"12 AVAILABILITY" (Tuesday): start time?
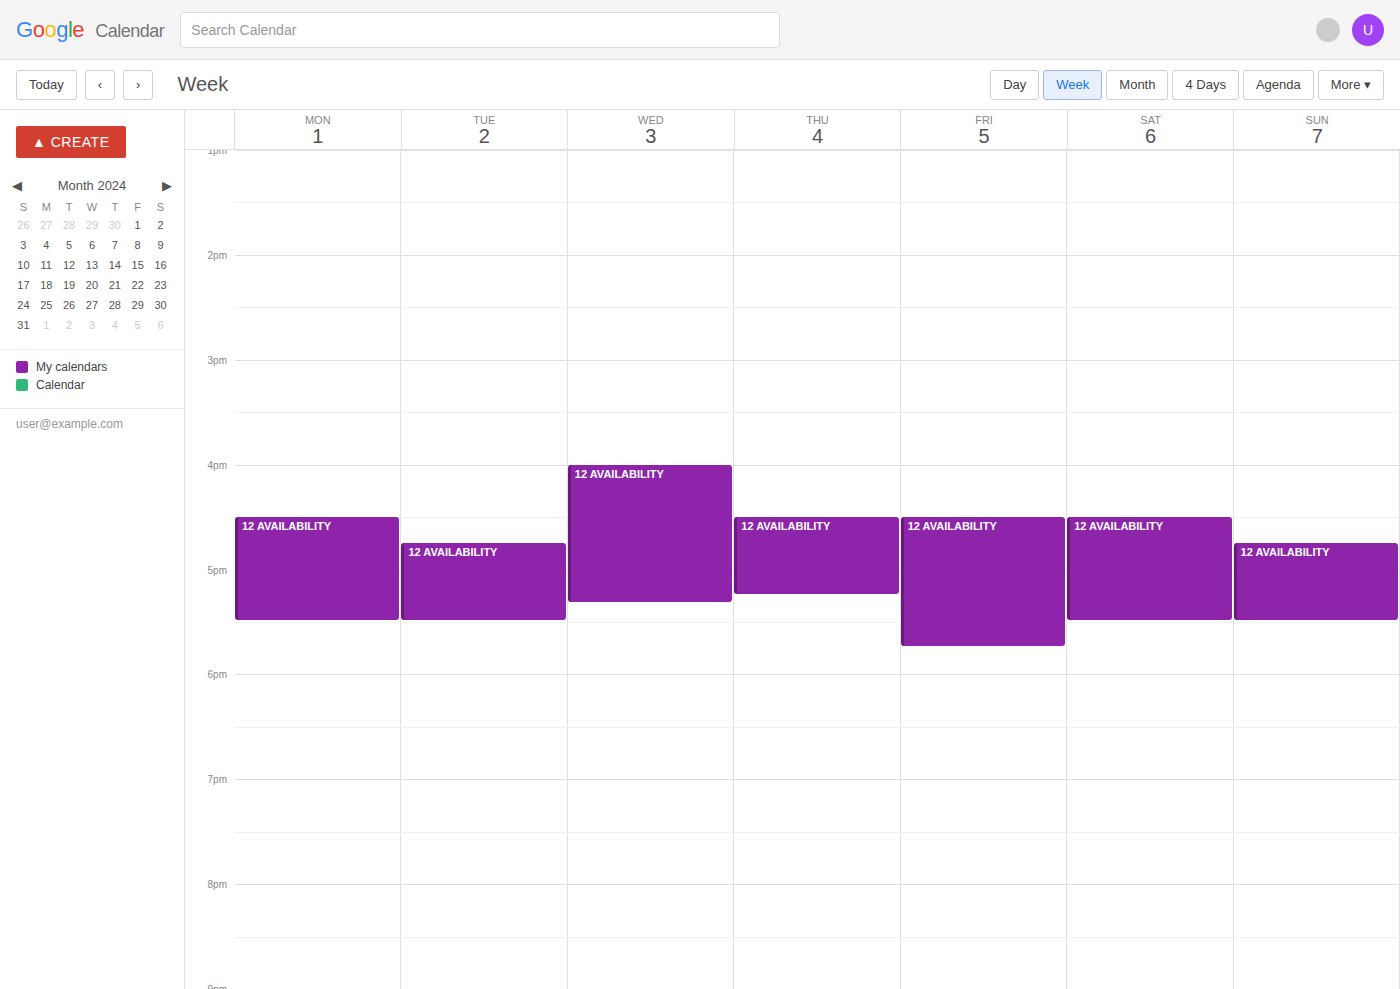
16:45